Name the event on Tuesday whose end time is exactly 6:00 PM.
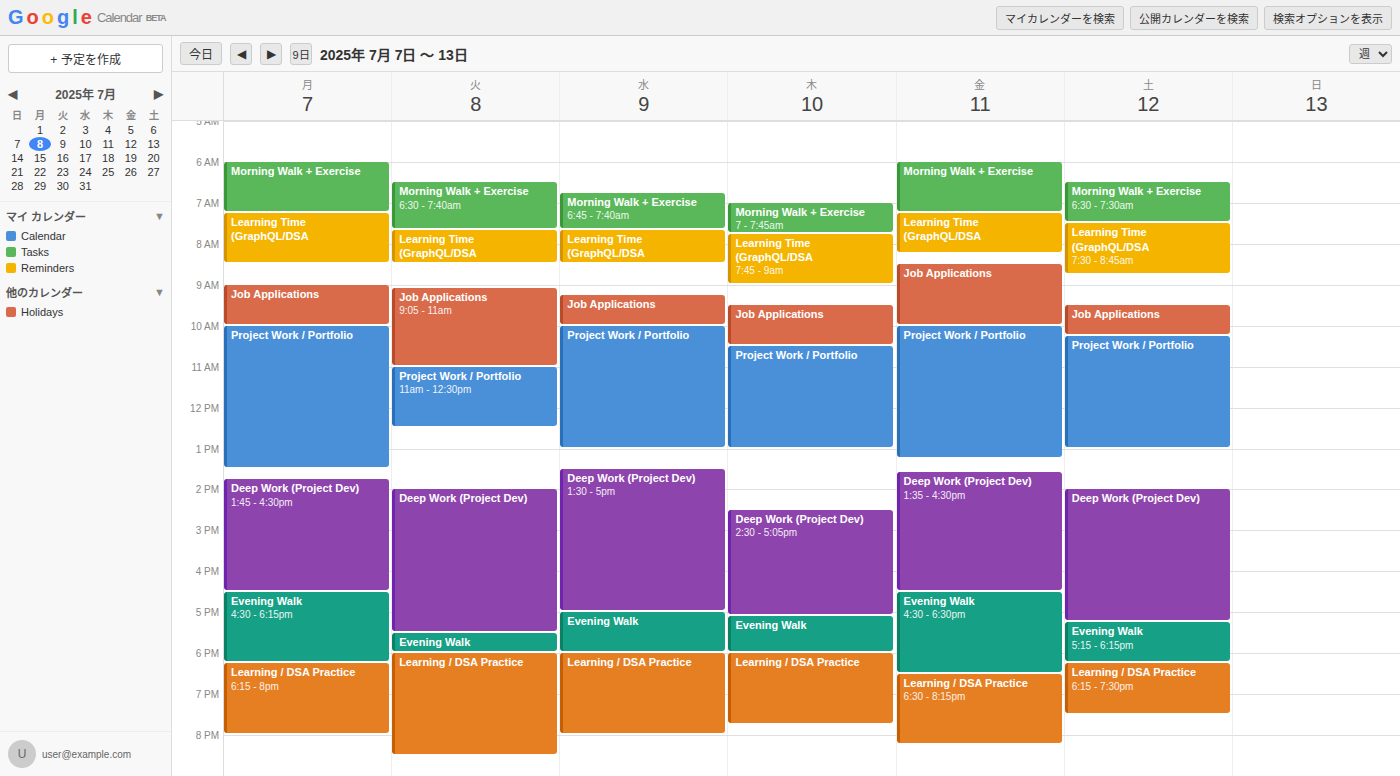
"Evening Walk"